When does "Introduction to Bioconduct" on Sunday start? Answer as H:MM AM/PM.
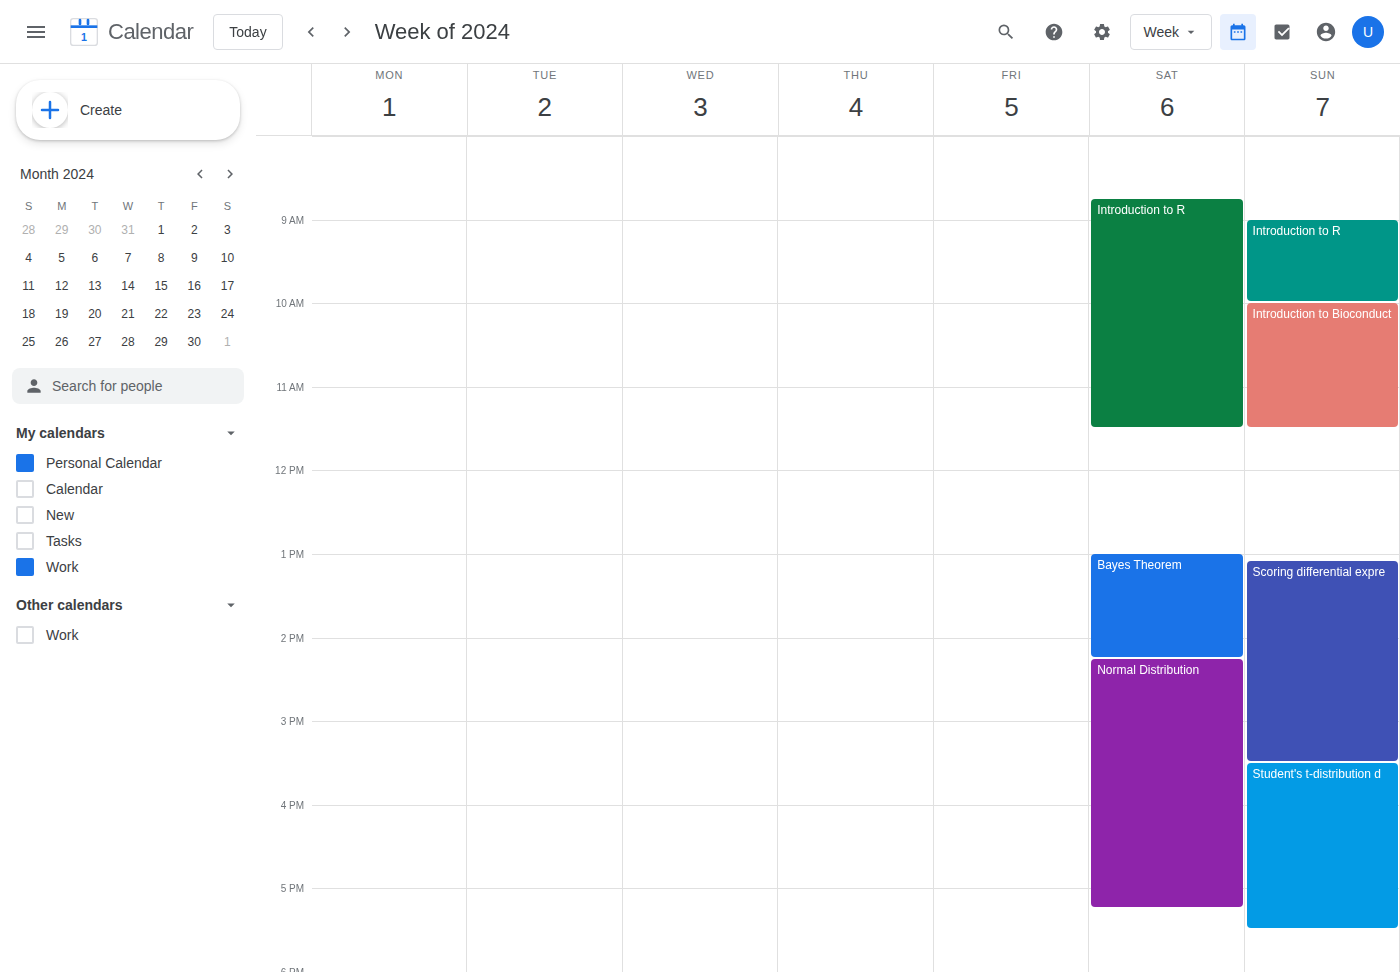
10:00 AM